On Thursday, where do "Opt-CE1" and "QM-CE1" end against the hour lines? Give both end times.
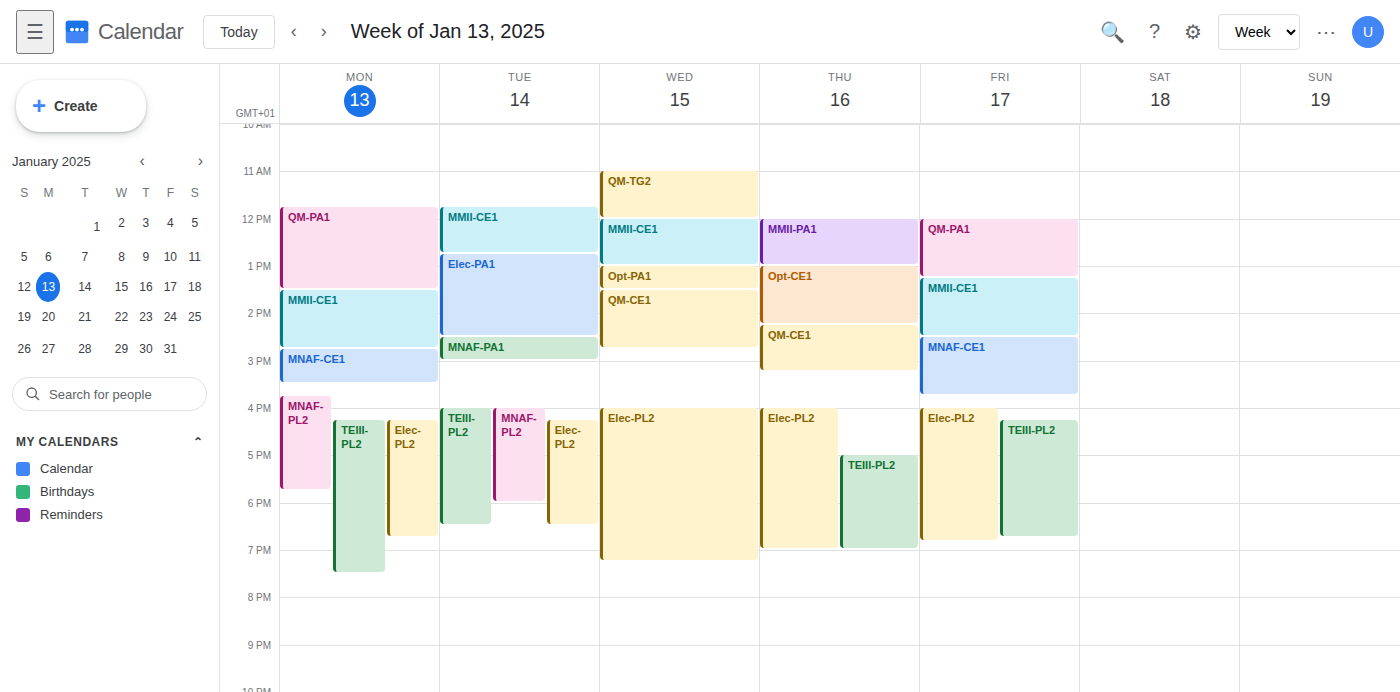
"Opt-CE1": 2:15 PM, neither: a quarter of the way from the 2 PM line to the 3 PM line. "QM-CE1": 3:15 PM, neither: a quarter of the way from the 3 PM line to the 4 PM line.